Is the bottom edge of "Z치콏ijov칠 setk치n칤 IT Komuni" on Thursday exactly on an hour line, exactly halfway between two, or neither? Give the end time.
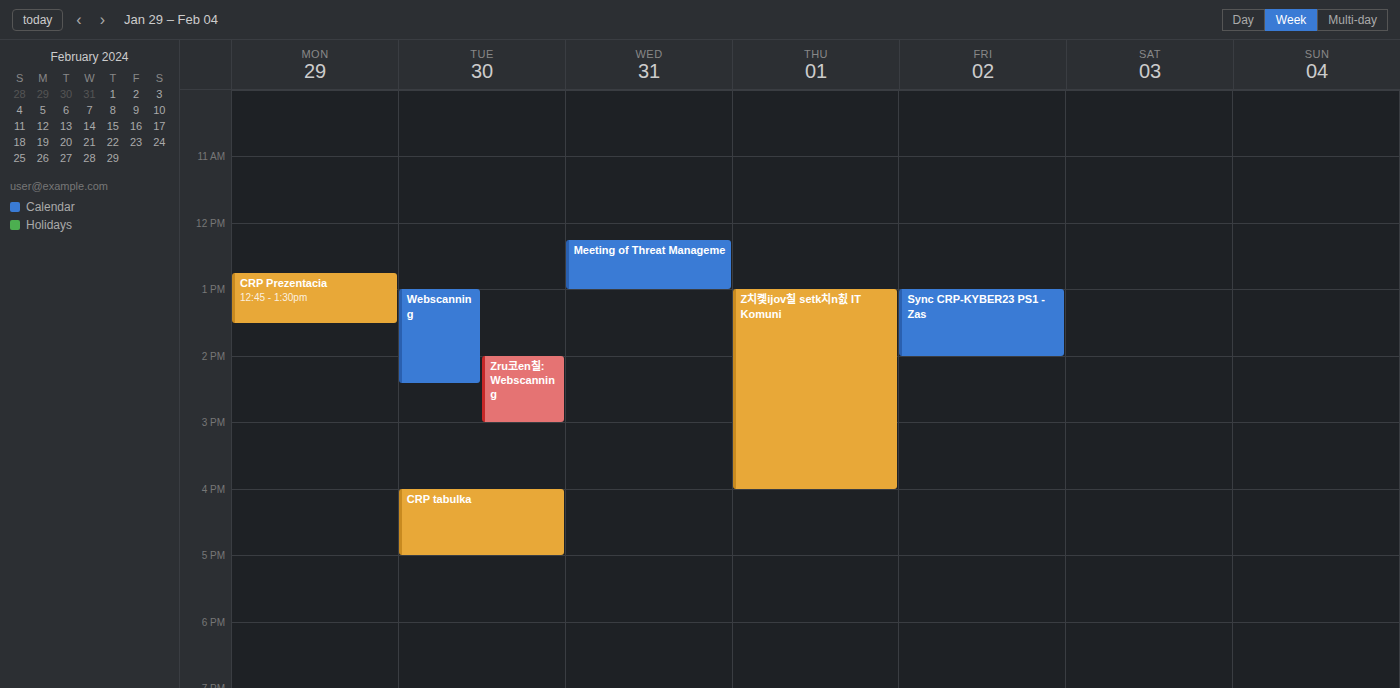
4:00 PM -- exactly on the 4 PM line.